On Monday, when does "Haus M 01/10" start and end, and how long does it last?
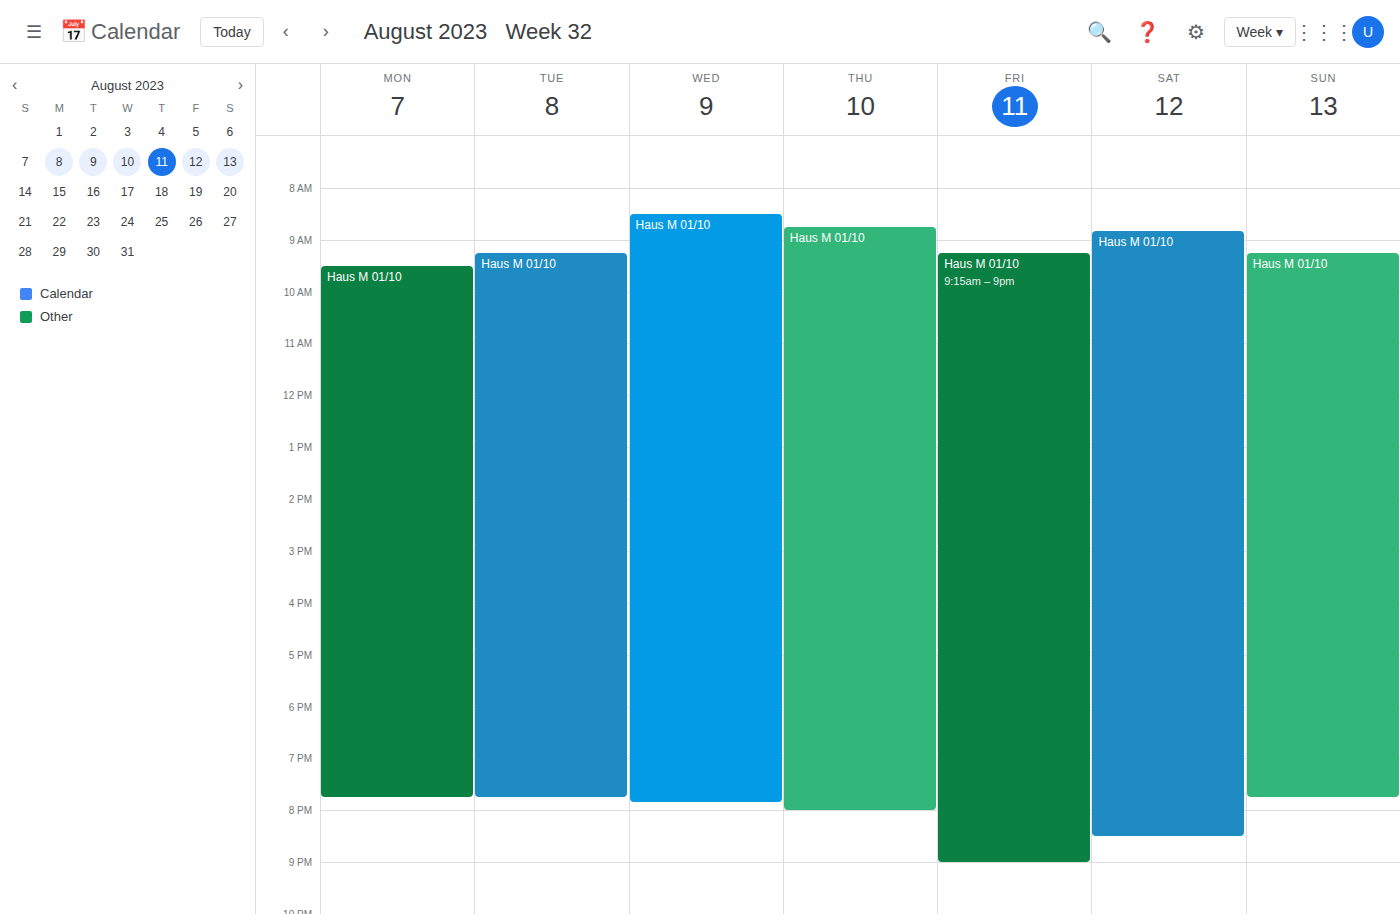
09:30 to 19:45, 10 hours 15 minutes